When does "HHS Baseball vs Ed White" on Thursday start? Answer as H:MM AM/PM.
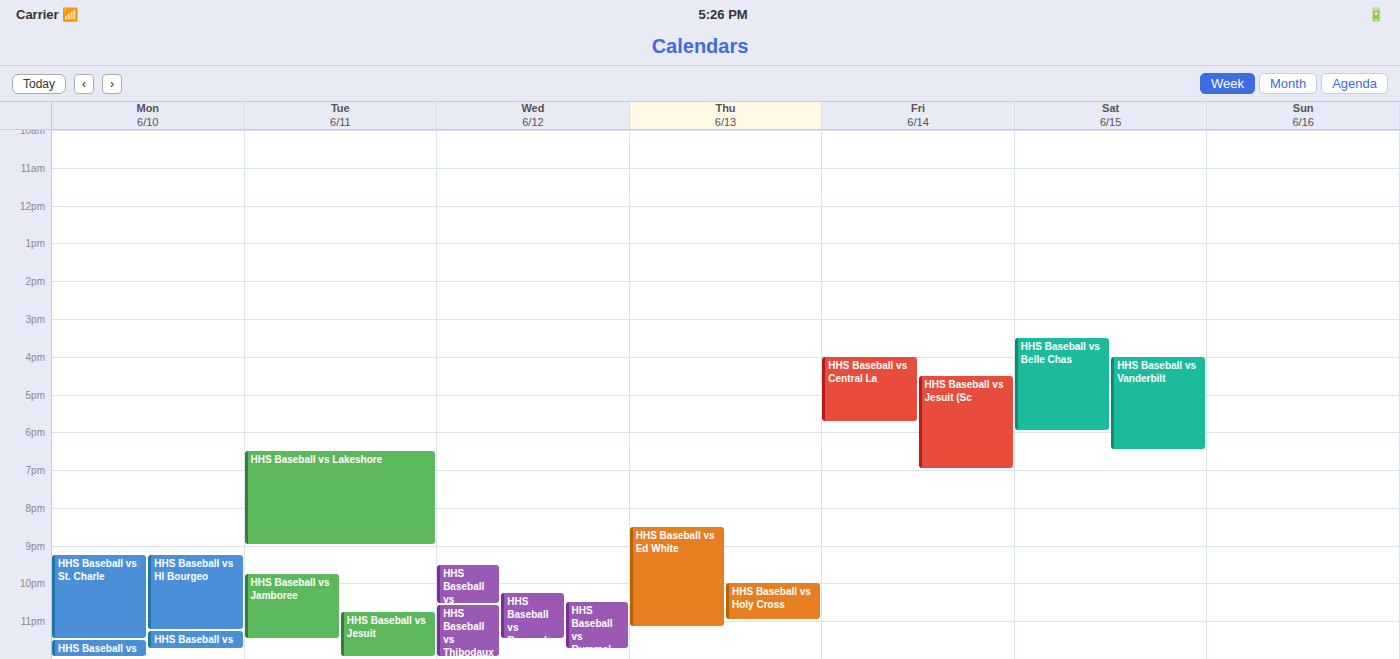
8:30 PM